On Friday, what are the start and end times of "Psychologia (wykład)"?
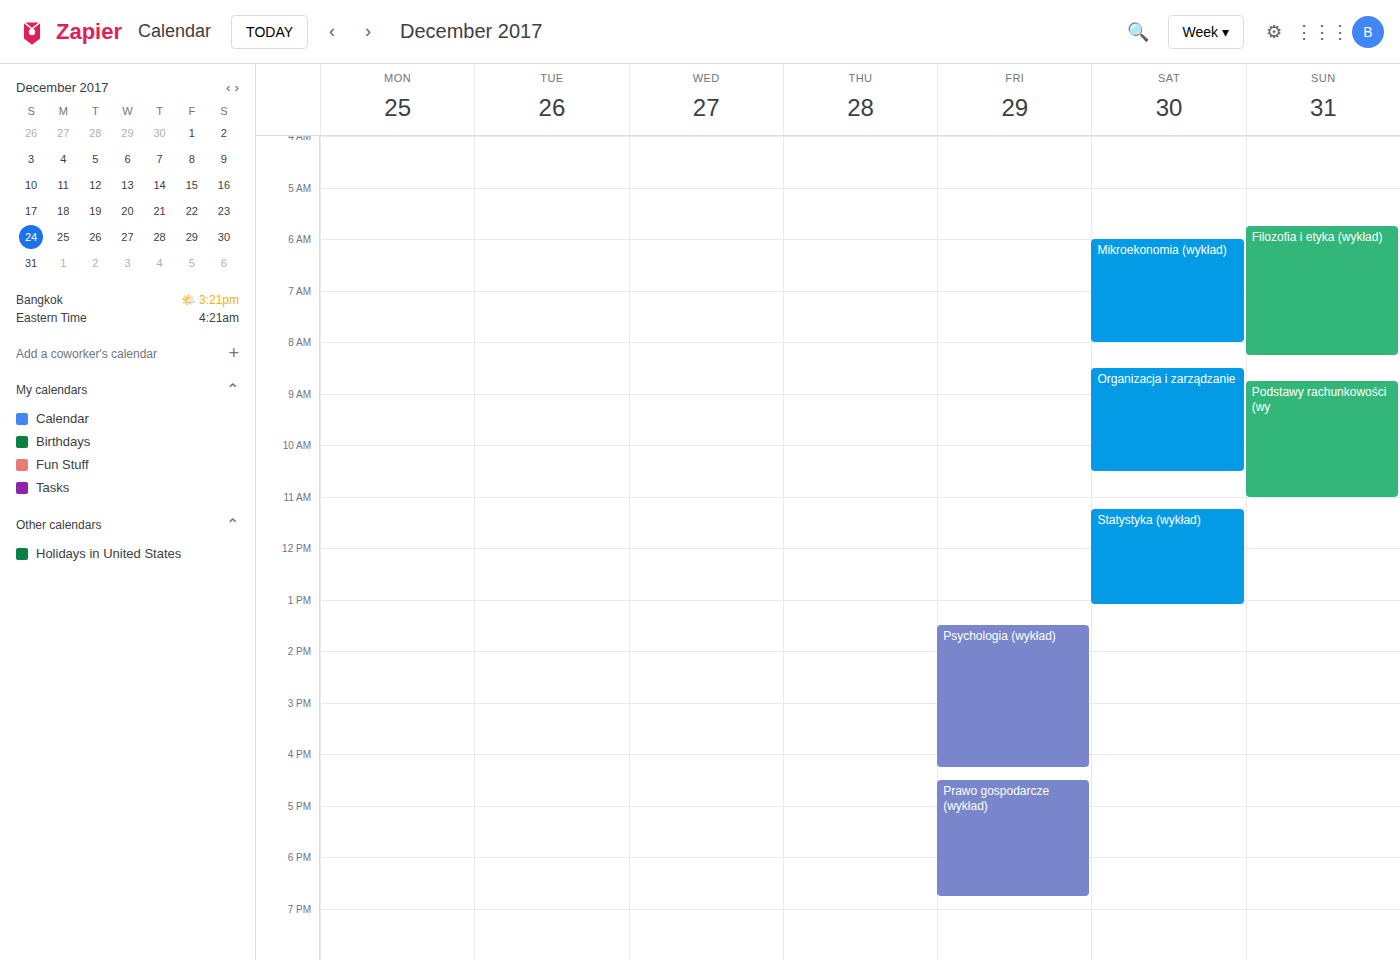
1:30 PM to 4:15 PM